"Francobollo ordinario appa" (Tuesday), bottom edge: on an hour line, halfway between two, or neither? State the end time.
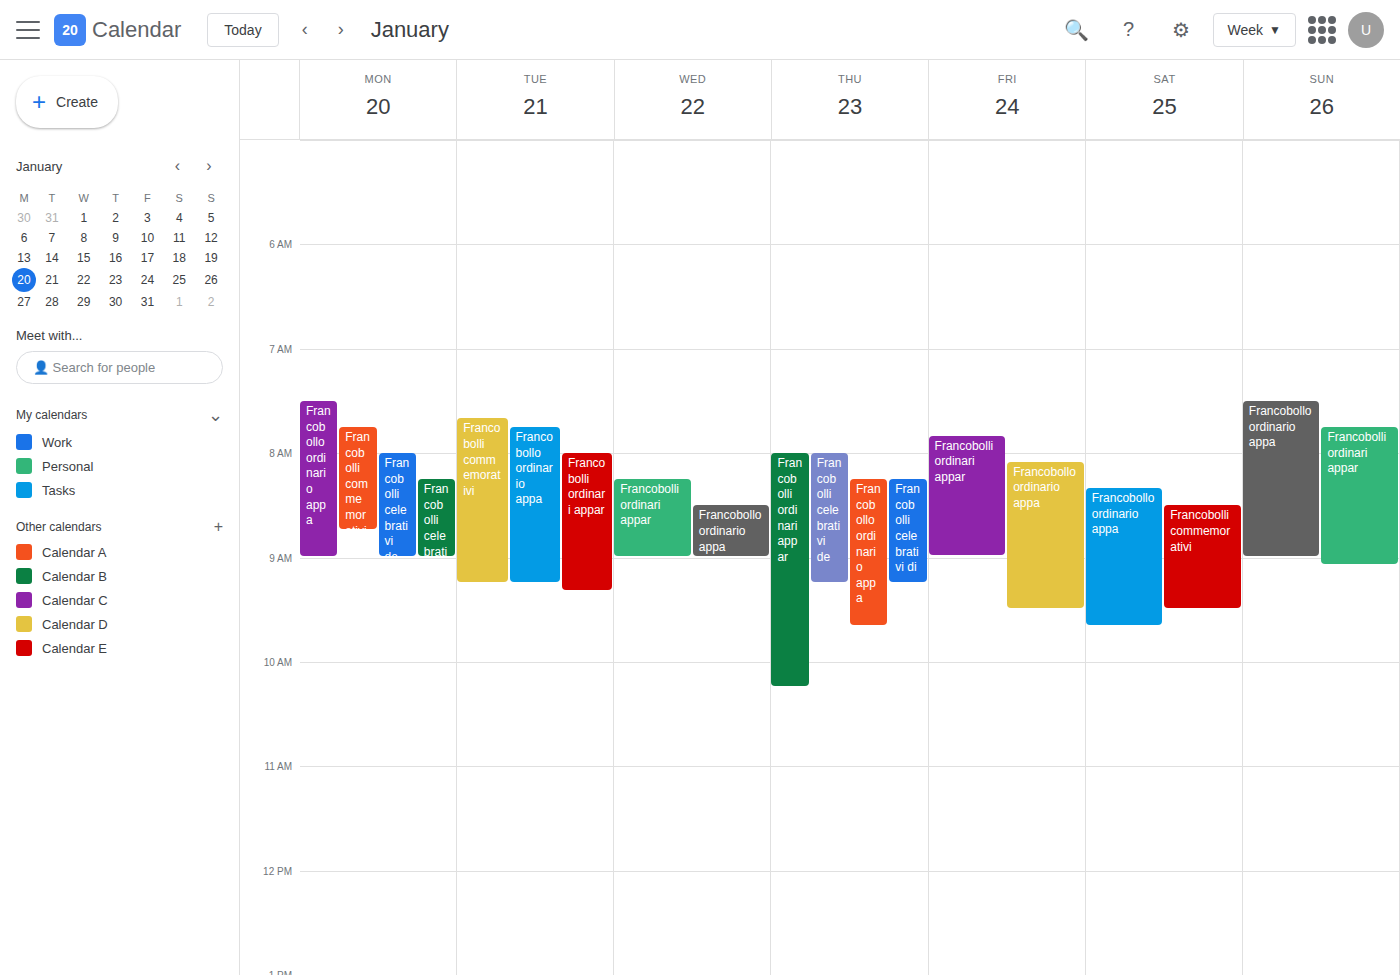
9:15 AM -- neither: a quarter of the way from the 9 AM line to the 10 AM line.